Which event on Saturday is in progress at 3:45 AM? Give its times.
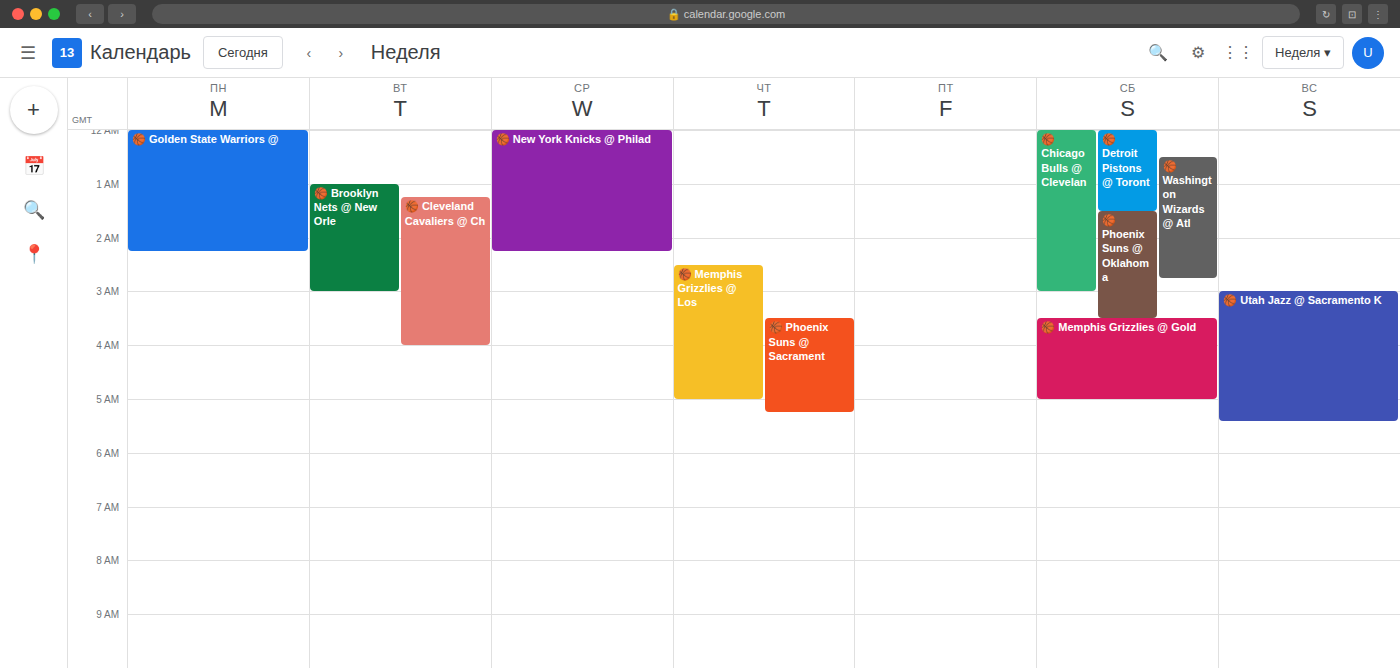
"🏀 Memphis Grizzlies @ Gold", 3:30 AM to 5:00 AM